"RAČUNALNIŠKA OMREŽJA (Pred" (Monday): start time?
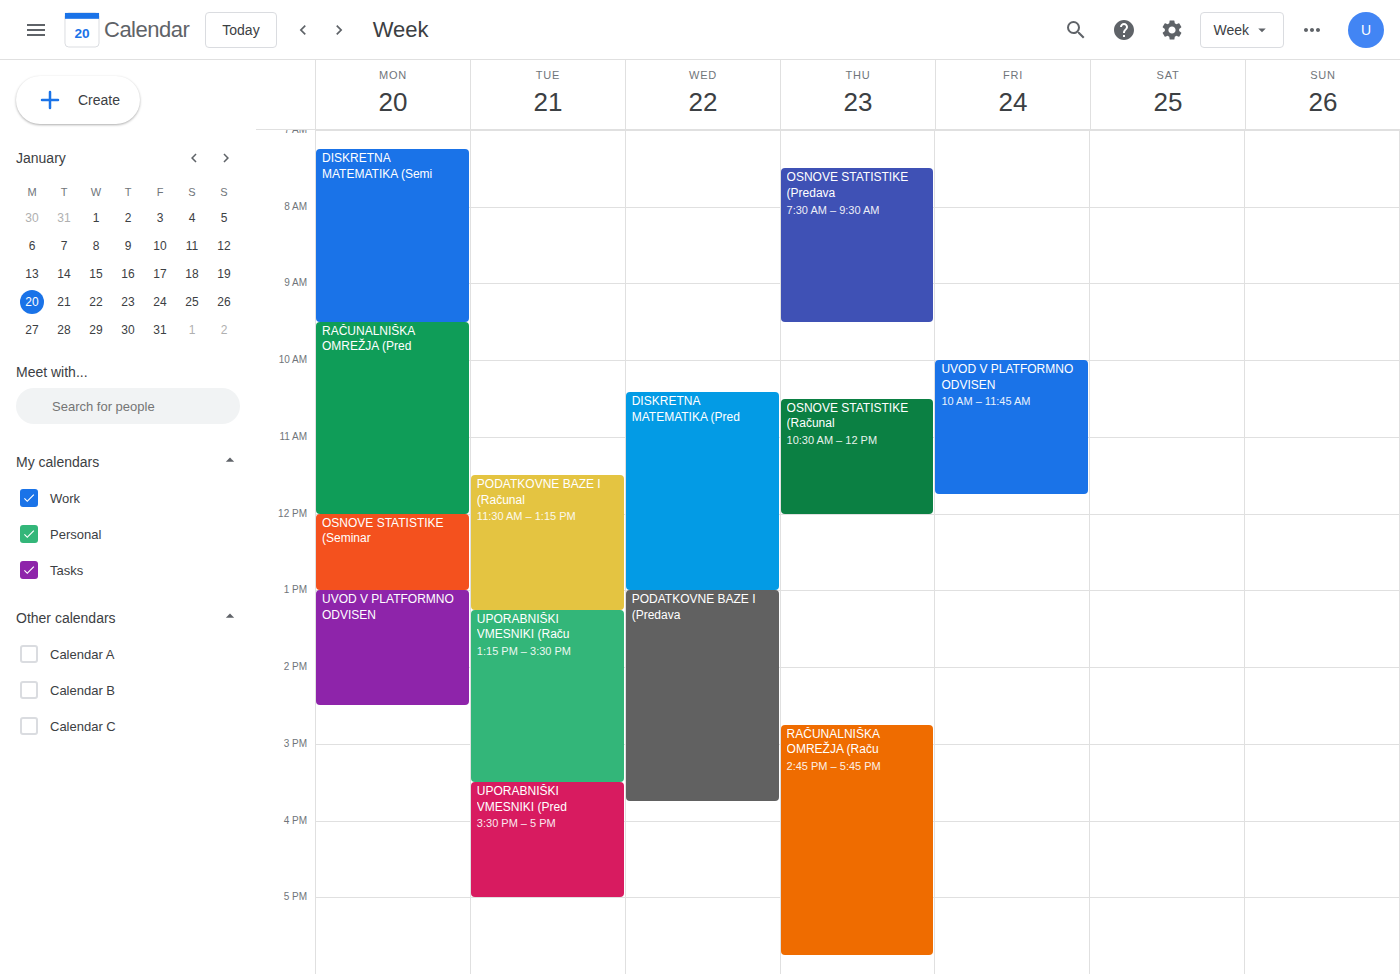
9:30 AM